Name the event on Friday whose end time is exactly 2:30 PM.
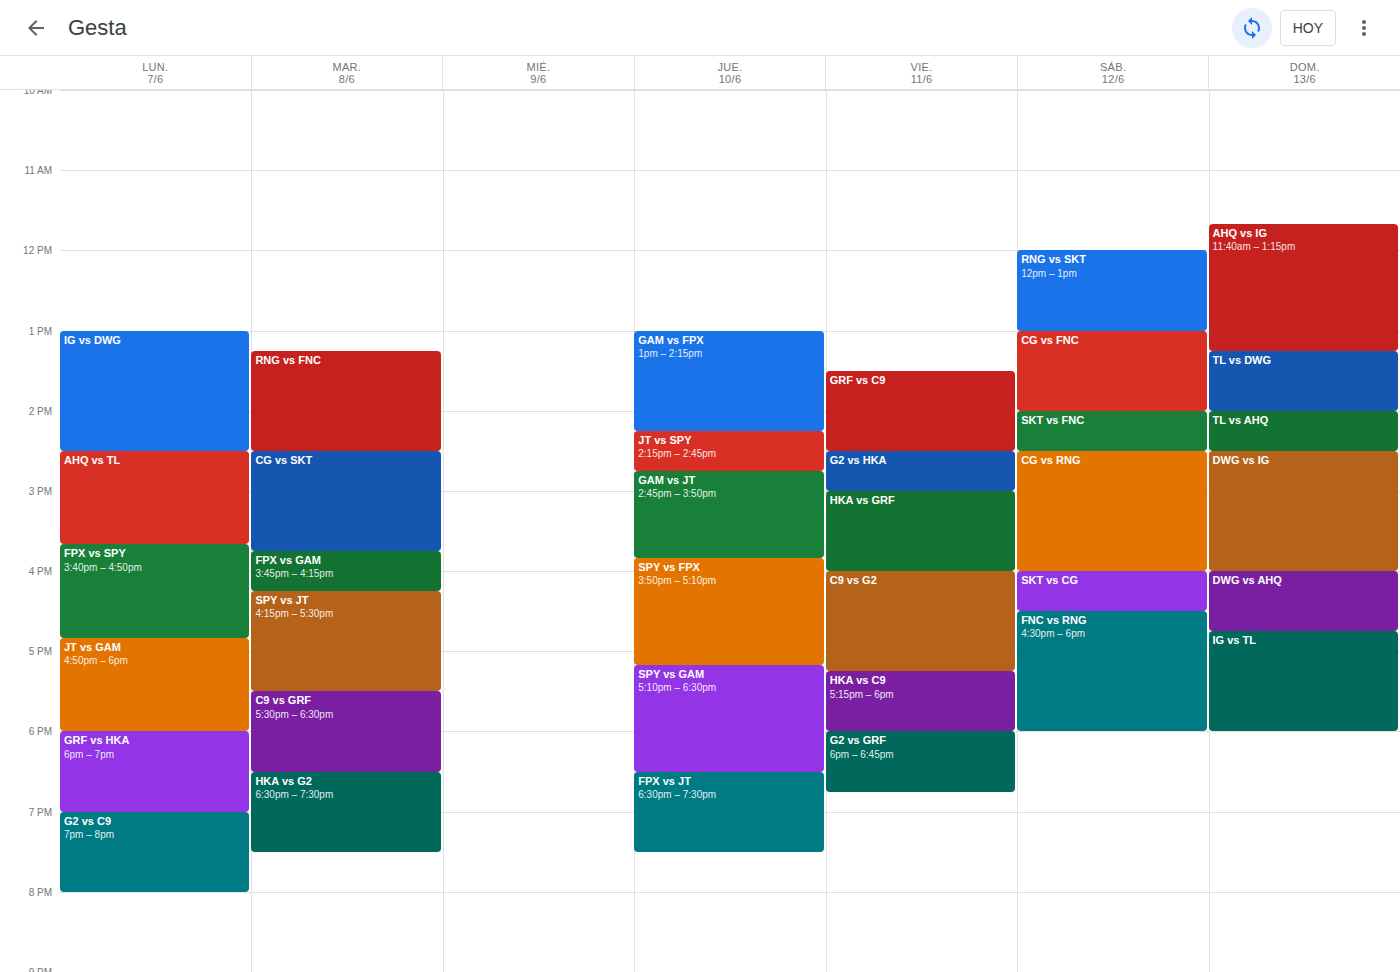
"GRF vs C9"